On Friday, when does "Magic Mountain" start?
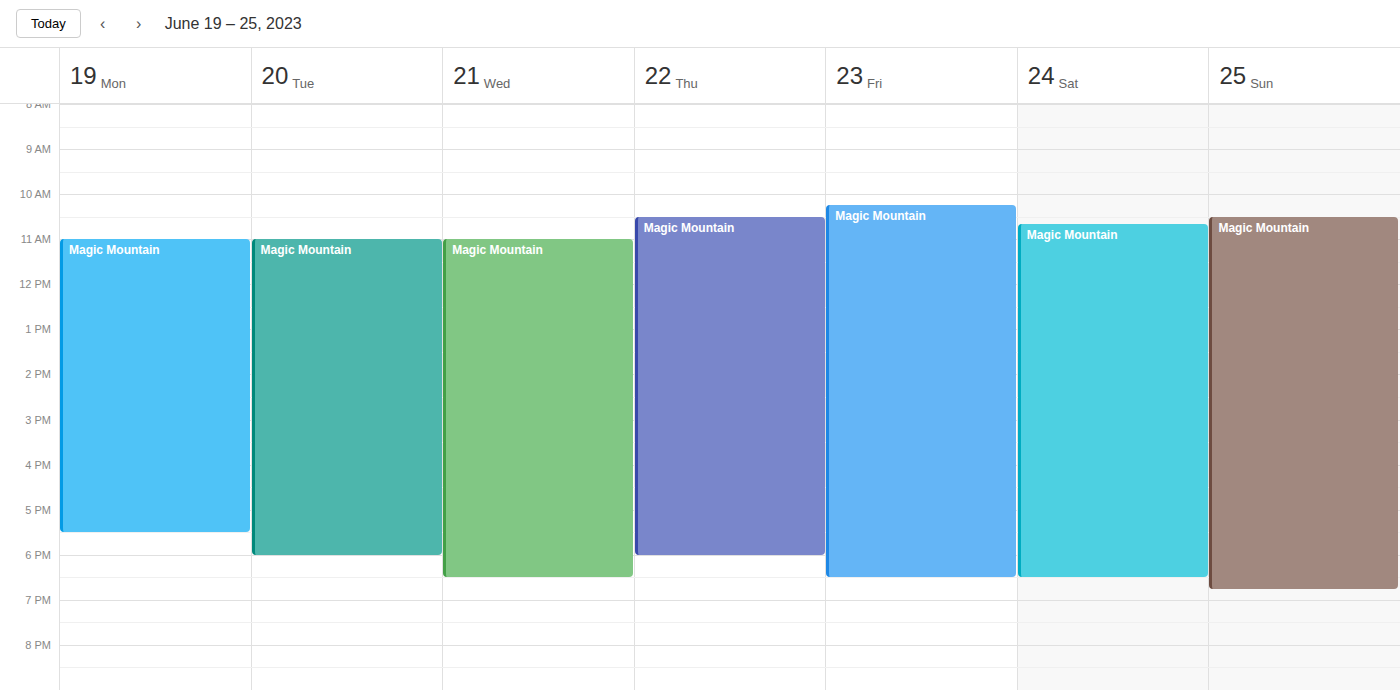
10:15 AM